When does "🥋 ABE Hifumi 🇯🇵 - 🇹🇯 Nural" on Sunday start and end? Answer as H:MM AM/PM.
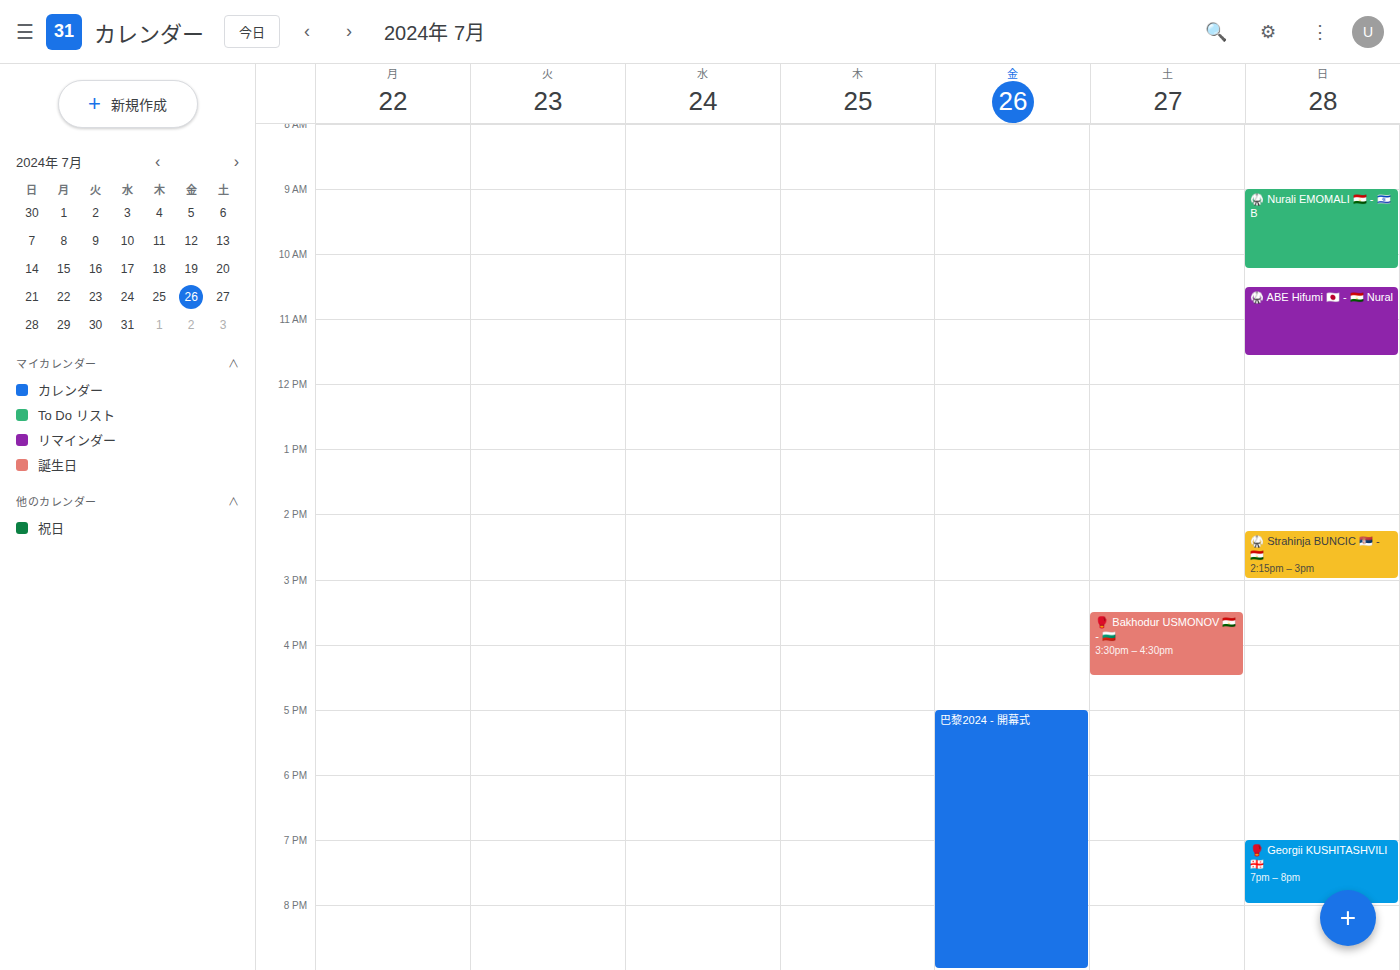
10:30 AM to 11:35 AM